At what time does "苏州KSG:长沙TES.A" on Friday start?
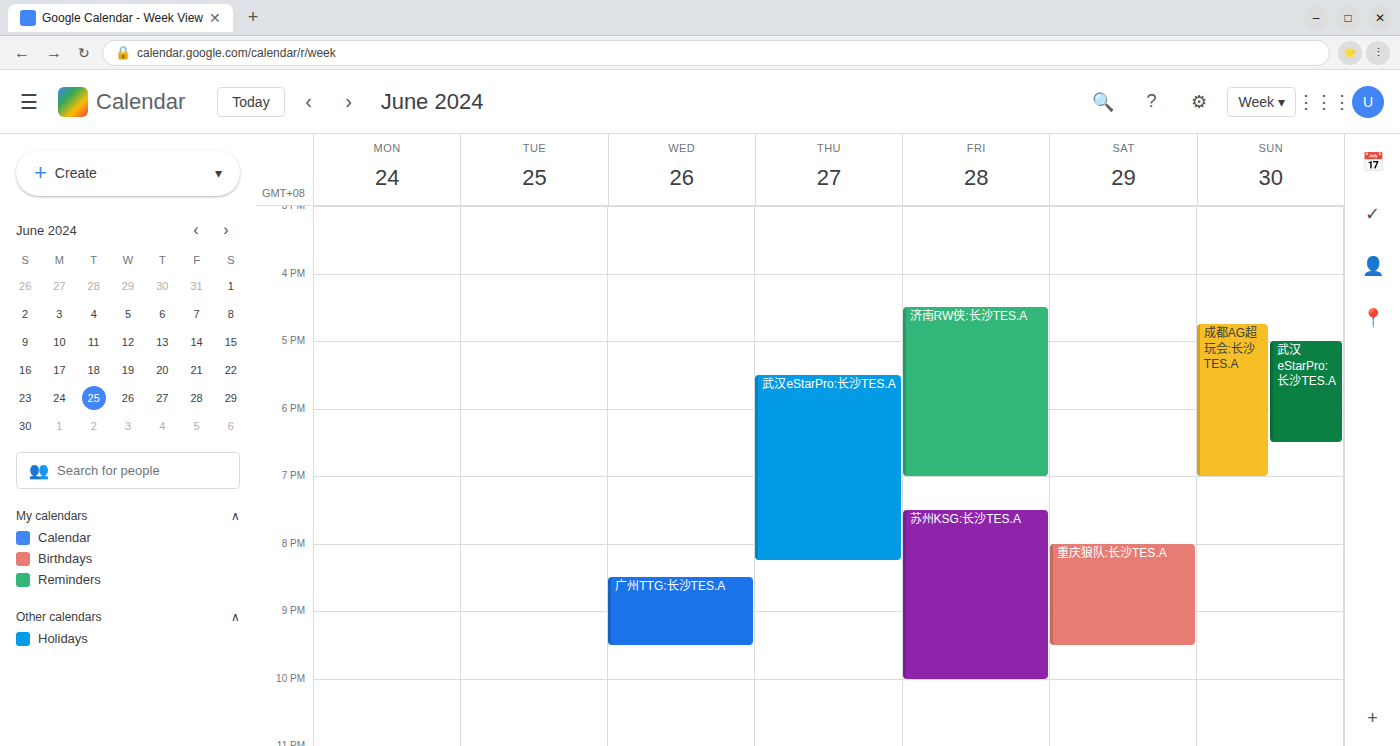
7:30 PM